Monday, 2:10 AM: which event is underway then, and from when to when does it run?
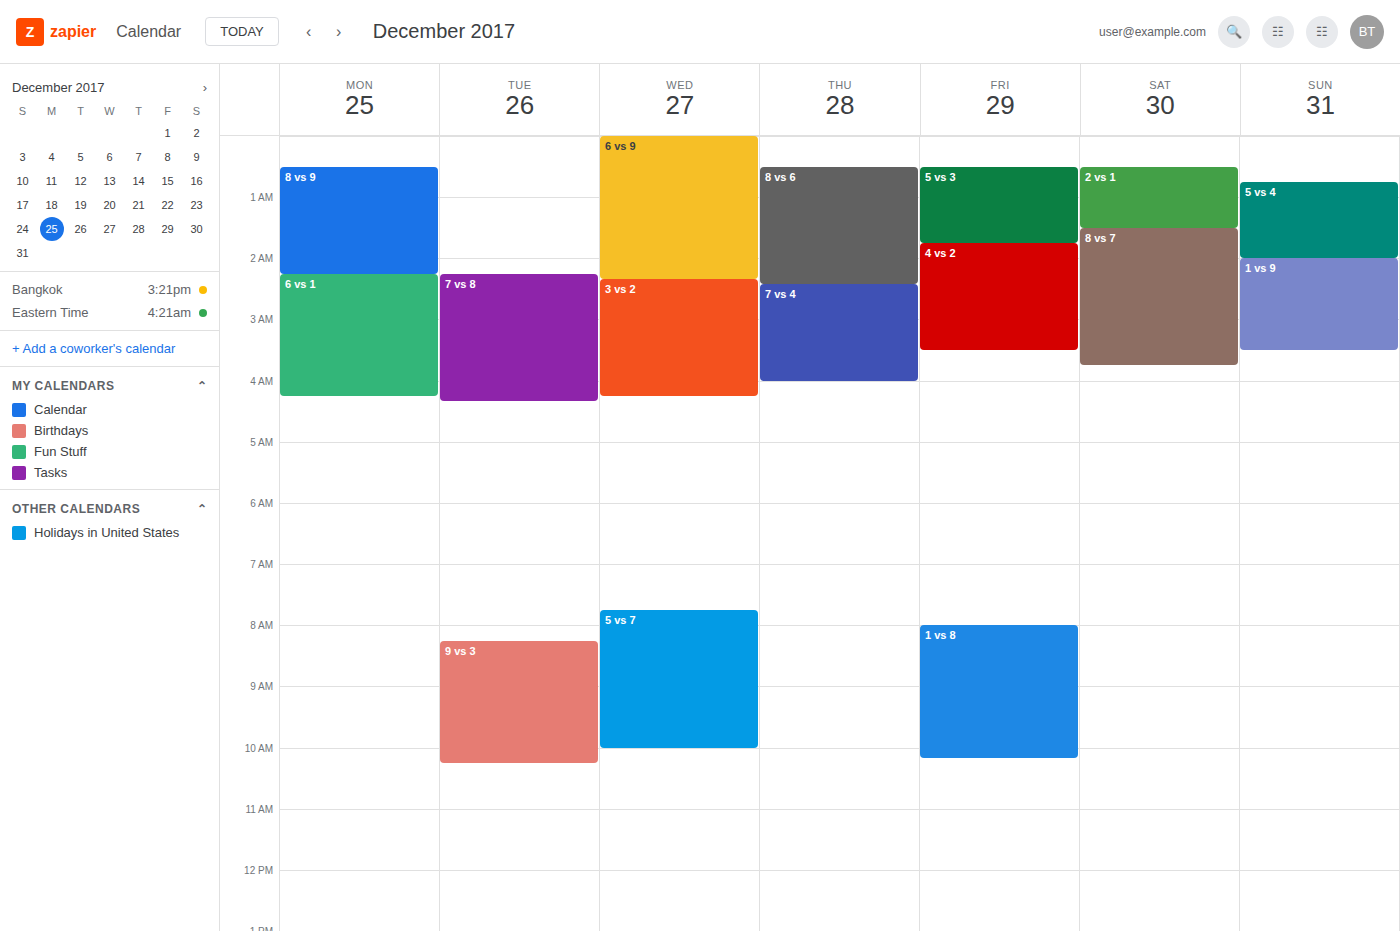
"8 vs 9", 12:30 AM to 2:15 AM